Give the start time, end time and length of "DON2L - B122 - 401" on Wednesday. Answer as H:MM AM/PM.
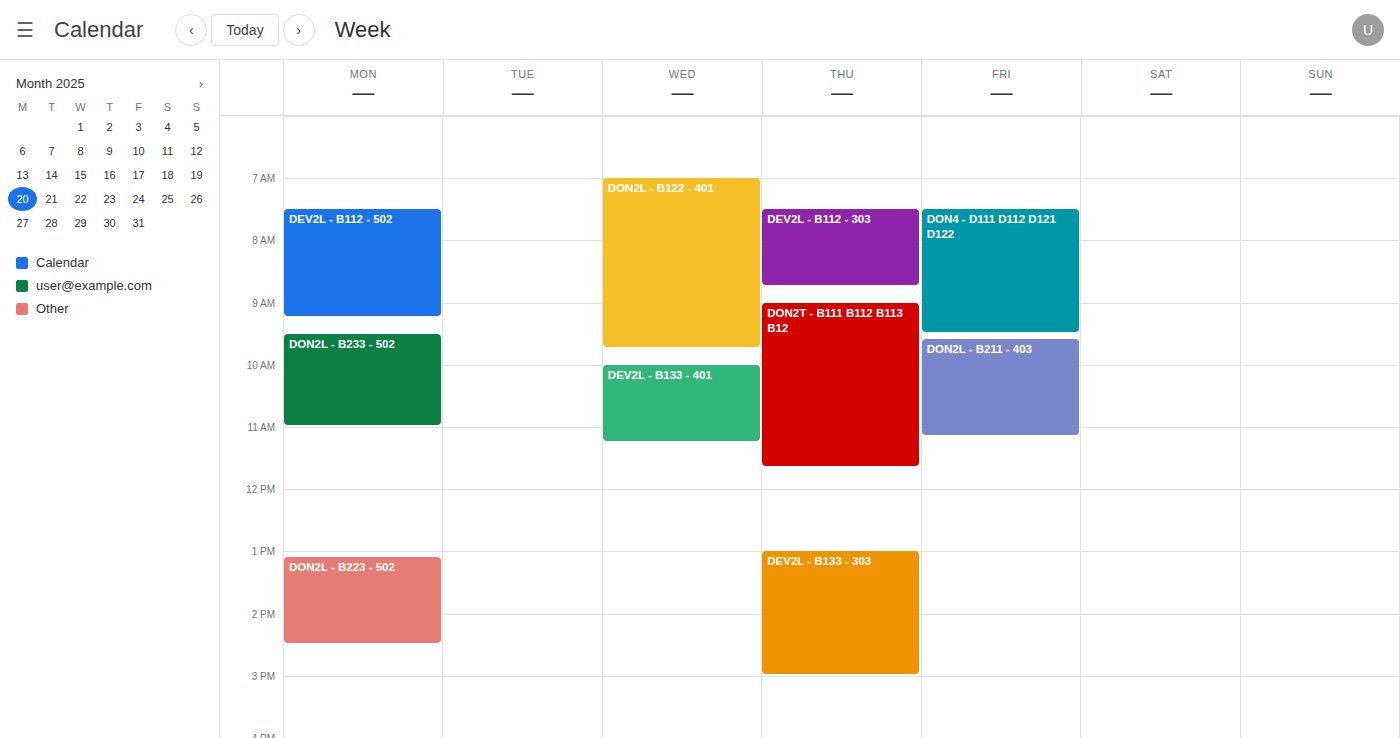
7:00 AM to 9:45 AM, 2 hours 45 minutes